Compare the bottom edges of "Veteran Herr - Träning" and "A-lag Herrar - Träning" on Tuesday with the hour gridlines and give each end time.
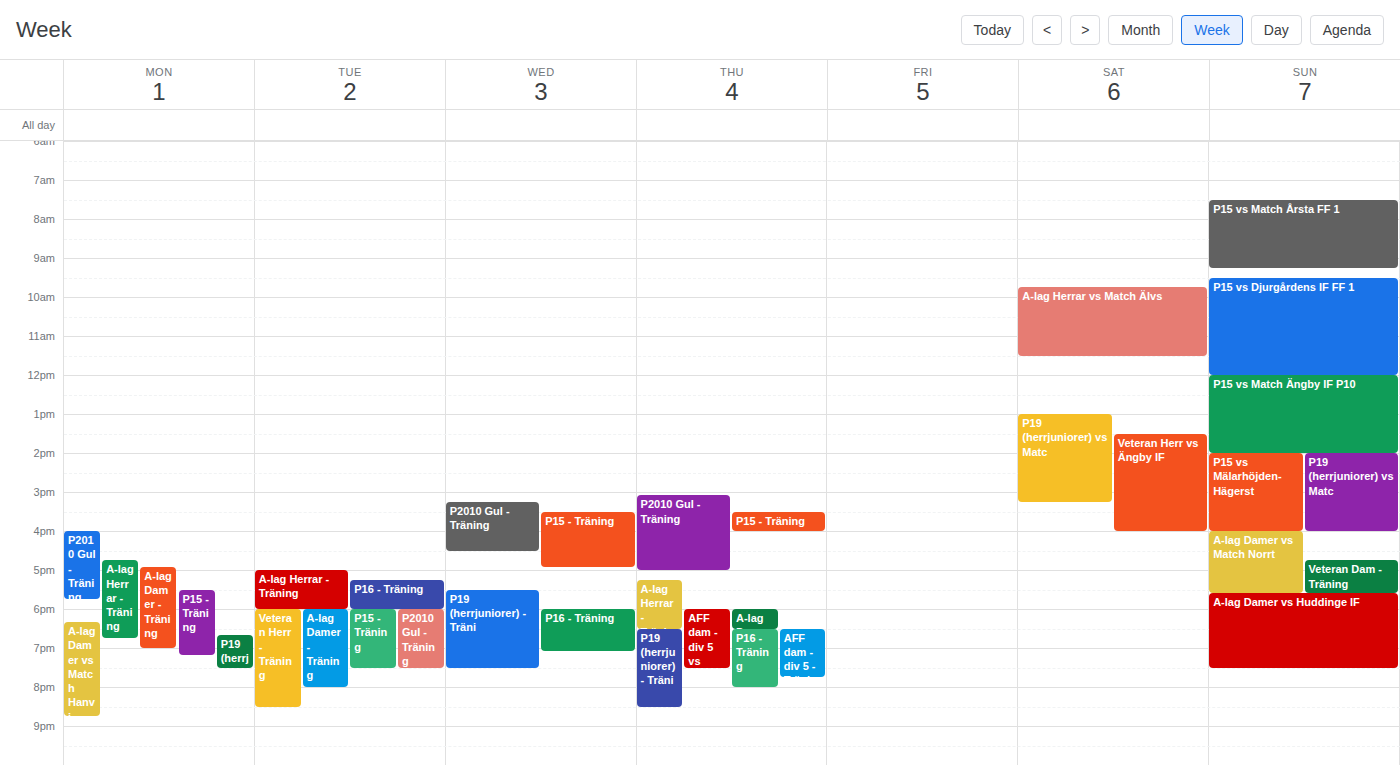
"Veteran Herr - Träning": 8:30 PM, halfway between the 8 PM and 9 PM lines. "A-lag Herrar - Träning": 6:00 PM, exactly on the 6 PM line.